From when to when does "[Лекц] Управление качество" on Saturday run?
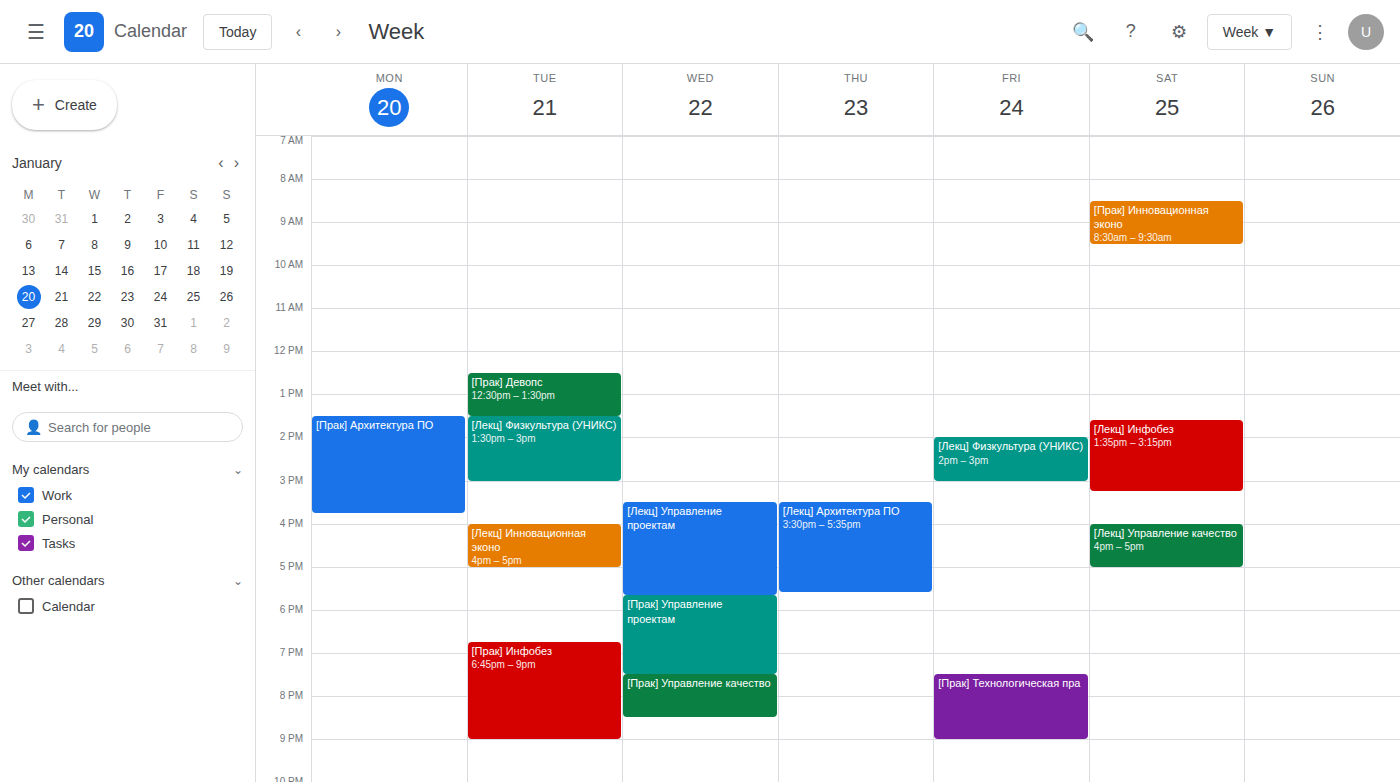
4:00 PM to 5:00 PM